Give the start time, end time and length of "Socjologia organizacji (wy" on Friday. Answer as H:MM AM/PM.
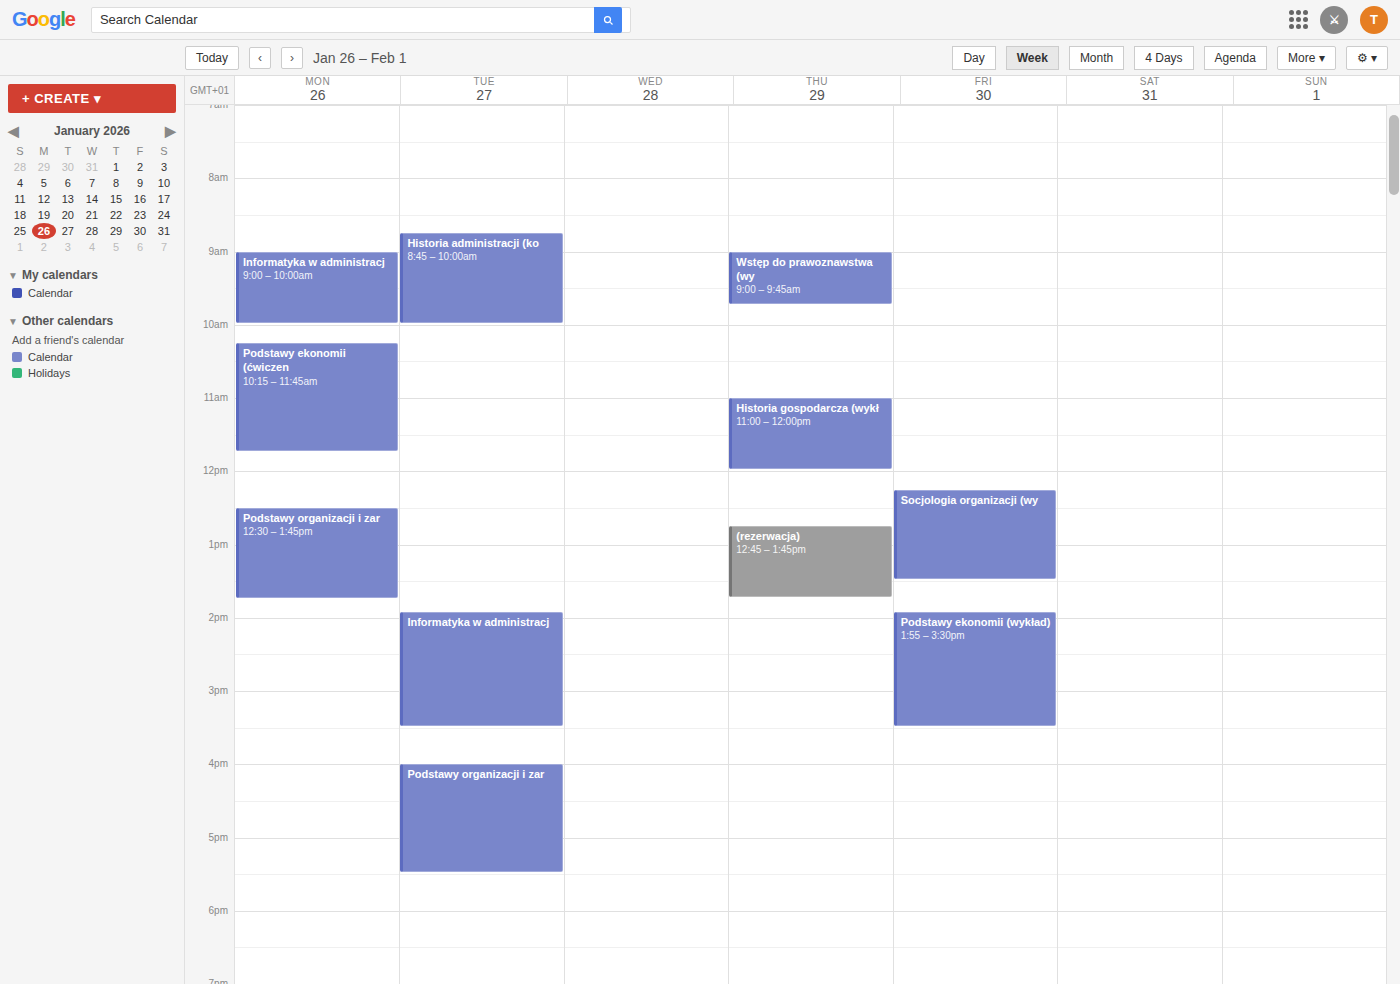
12:15 PM to 1:30 PM, 1 hour 15 minutes